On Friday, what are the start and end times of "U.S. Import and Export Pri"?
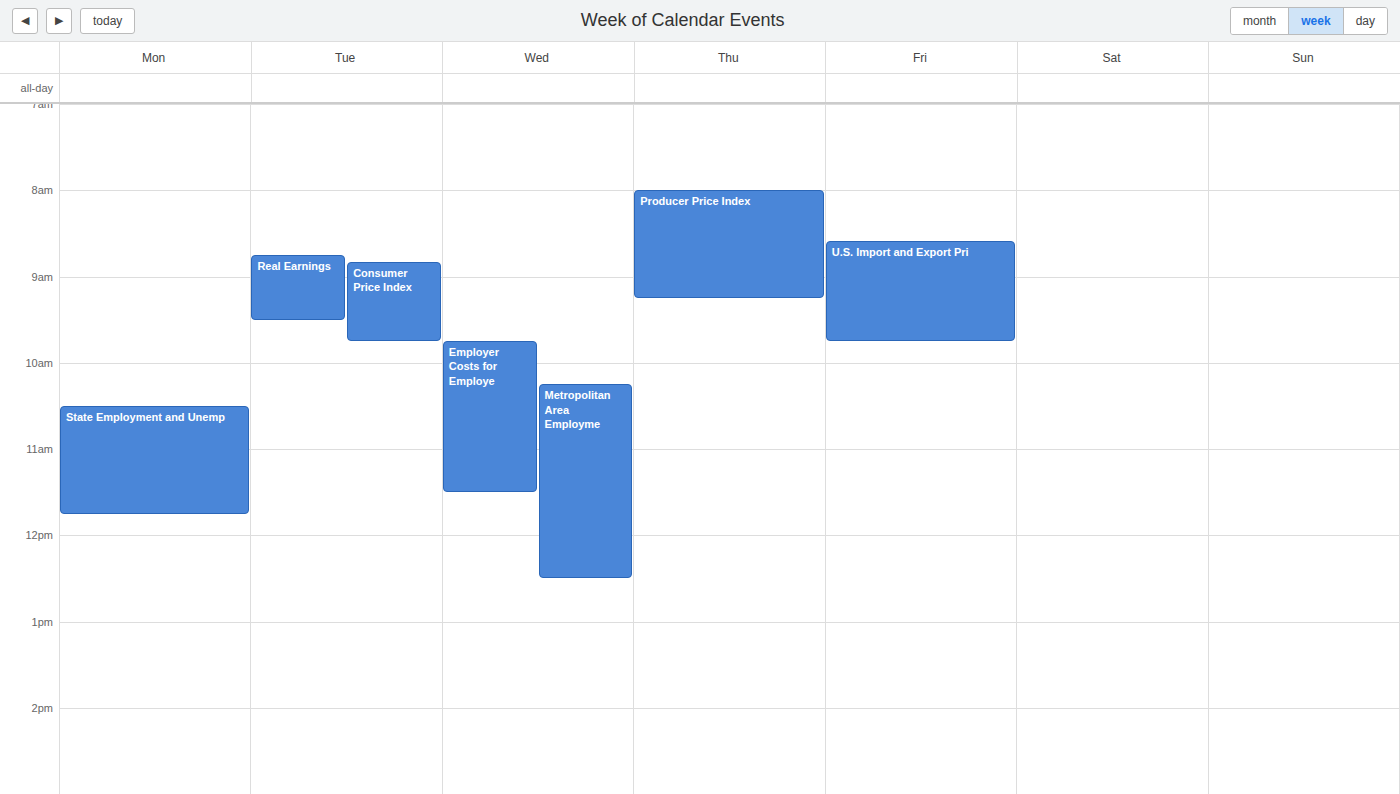
08:35 to 09:45